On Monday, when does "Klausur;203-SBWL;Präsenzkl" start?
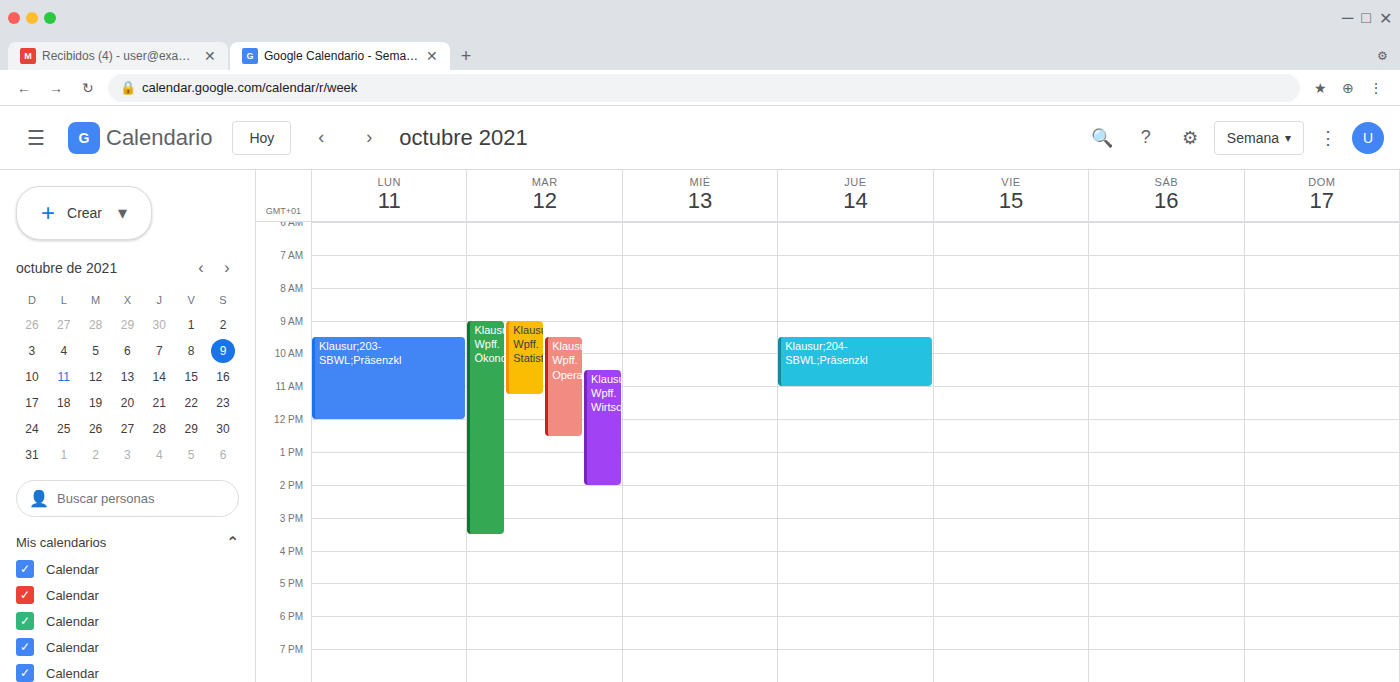
9:30 AM